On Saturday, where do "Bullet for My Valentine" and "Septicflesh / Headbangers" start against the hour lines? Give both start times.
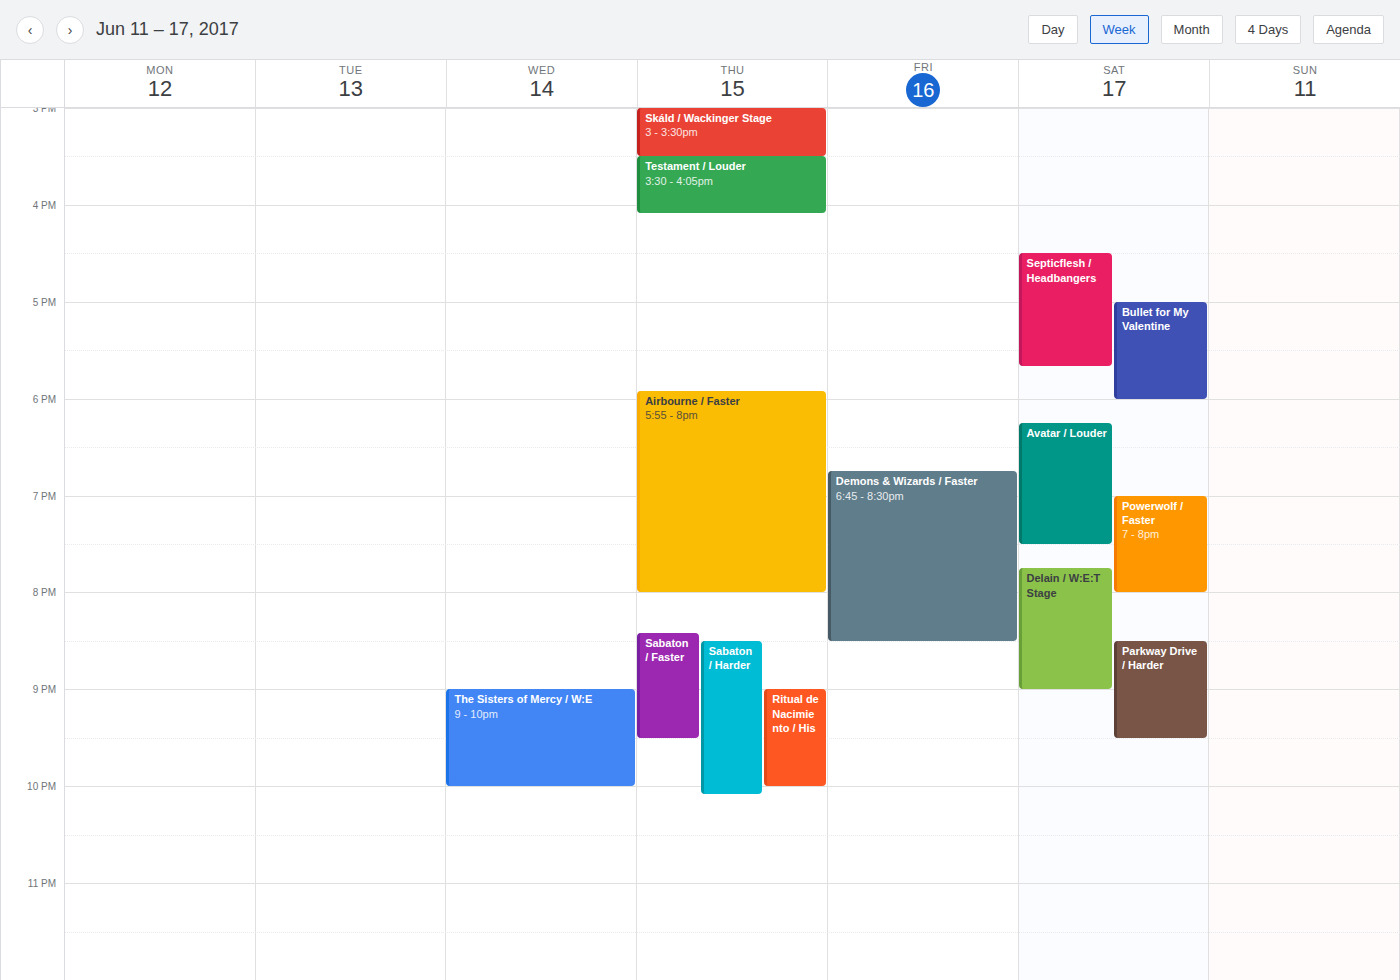
"Bullet for My Valentine": 5:00 PM, exactly on the 5 PM line. "Septicflesh / Headbangers": 4:30 PM, halfway between the 4 PM and 5 PM lines.